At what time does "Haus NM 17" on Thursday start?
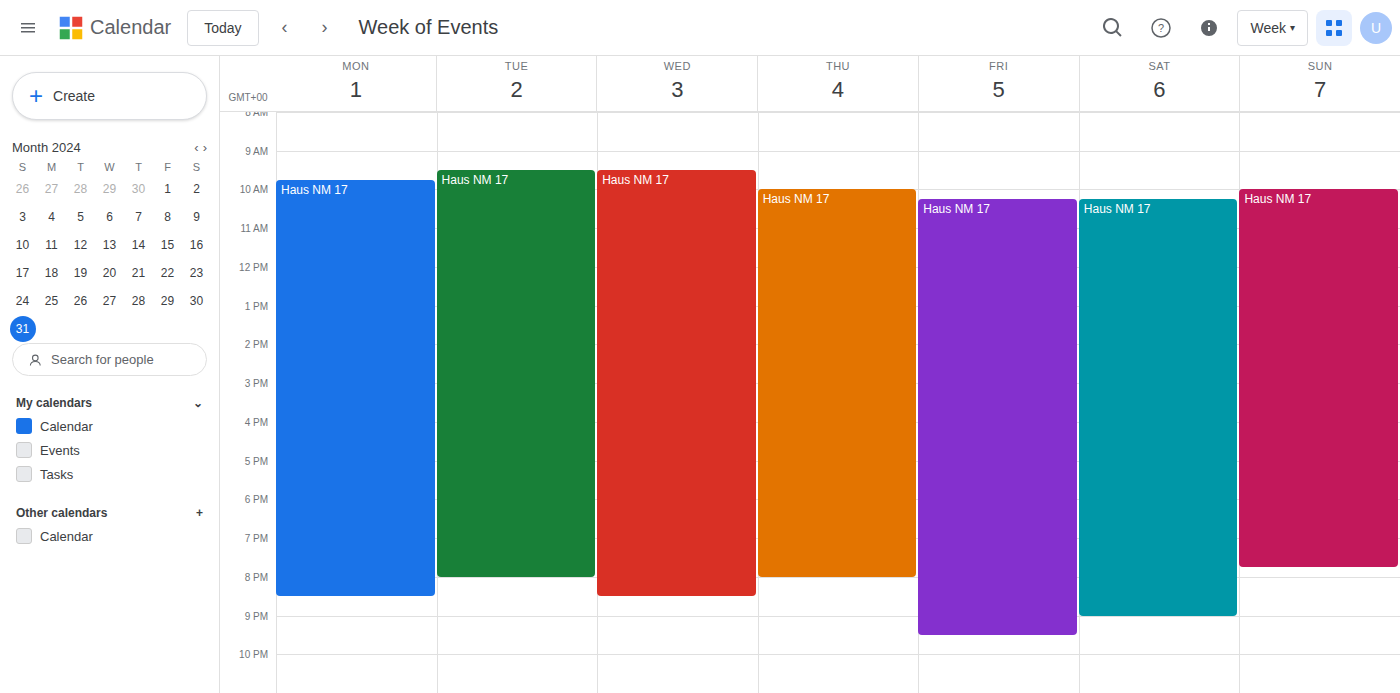
10:00